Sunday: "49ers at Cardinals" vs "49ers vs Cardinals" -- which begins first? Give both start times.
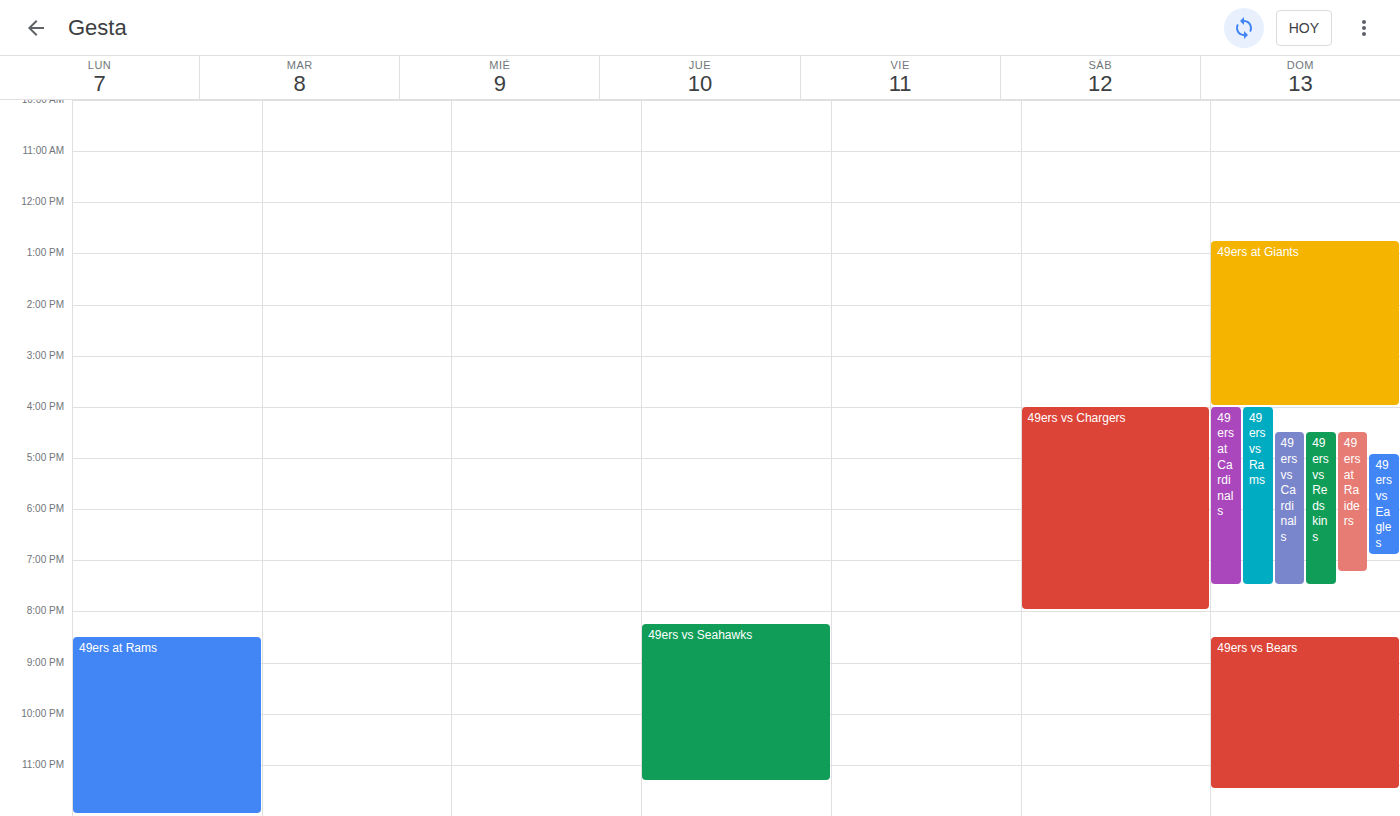
"49ers at Cardinals" 4:00 PM; "49ers vs Cardinals" 4:30 PM.